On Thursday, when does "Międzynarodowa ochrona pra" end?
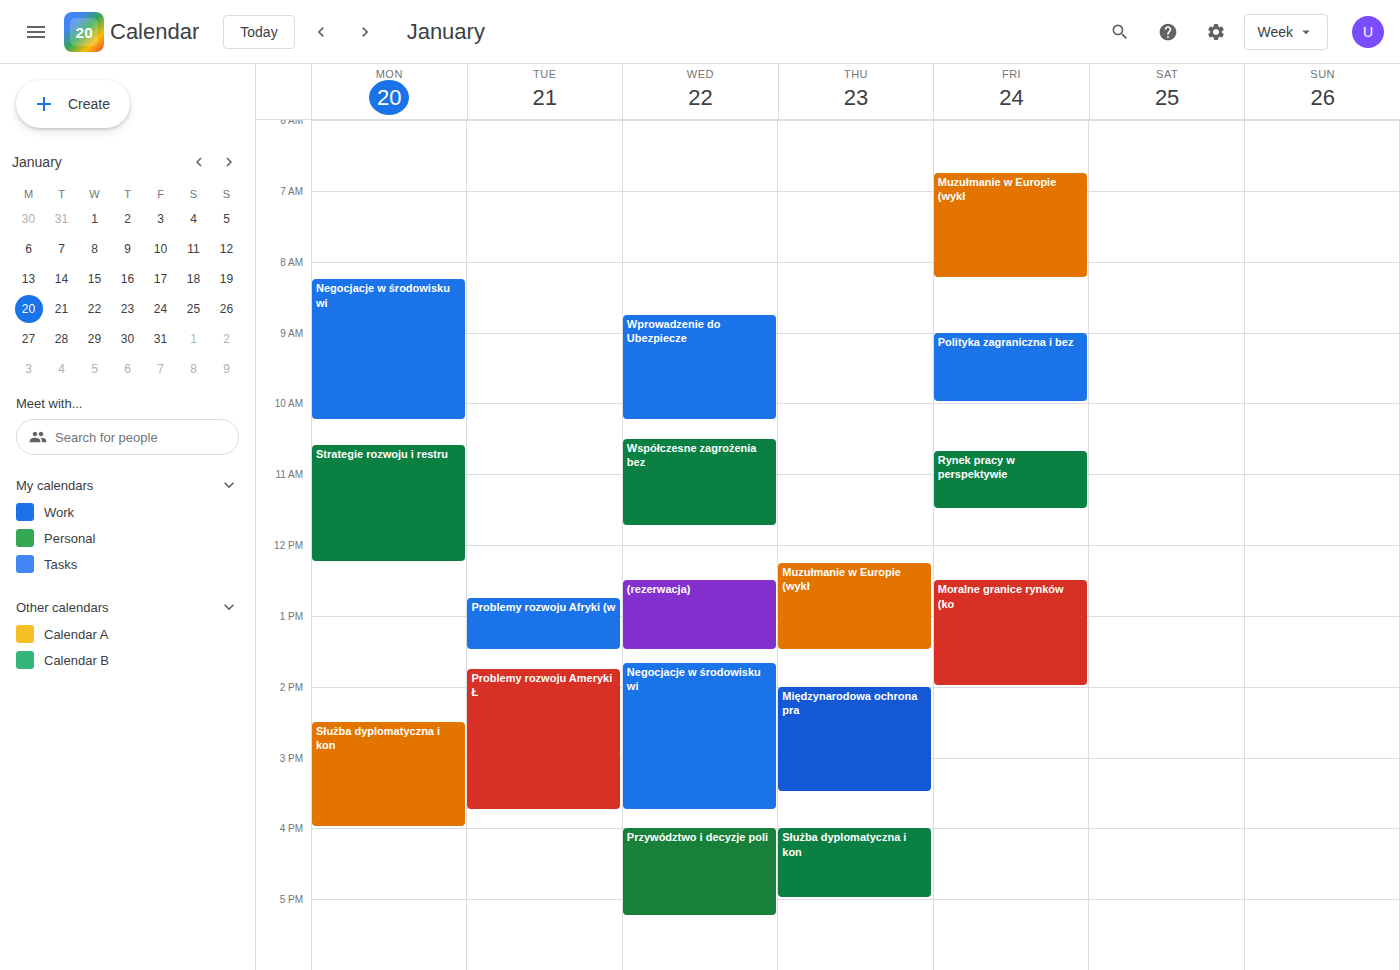
3:30 PM